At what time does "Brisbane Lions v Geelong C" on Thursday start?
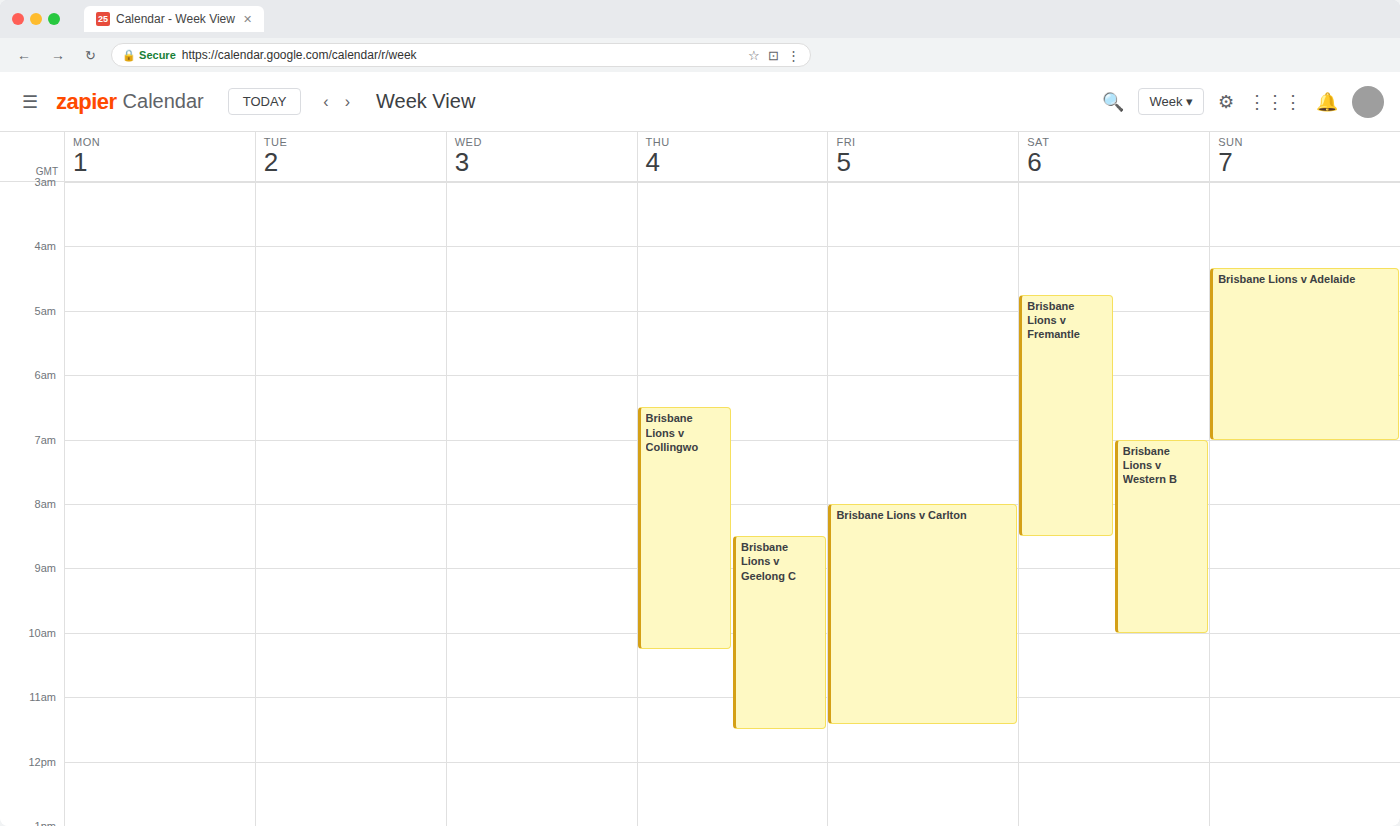
8:30 AM